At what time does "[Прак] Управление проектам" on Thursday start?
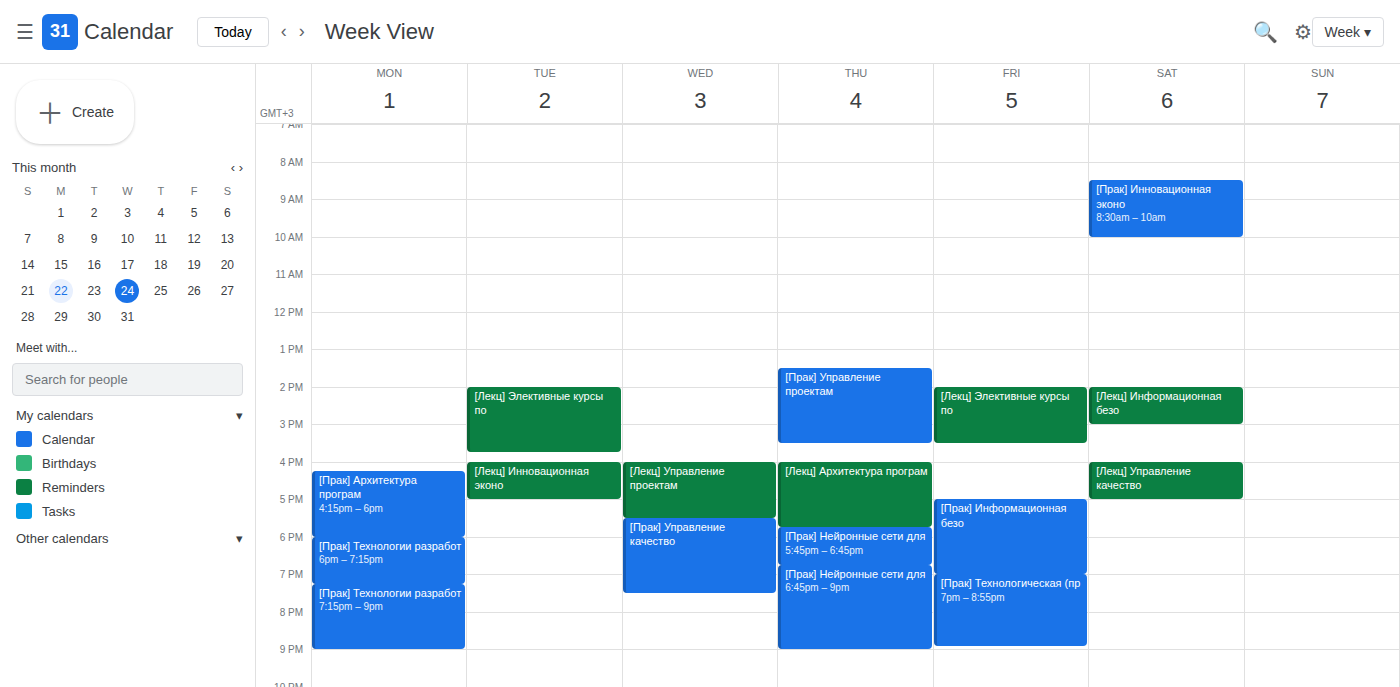
1:30 PM